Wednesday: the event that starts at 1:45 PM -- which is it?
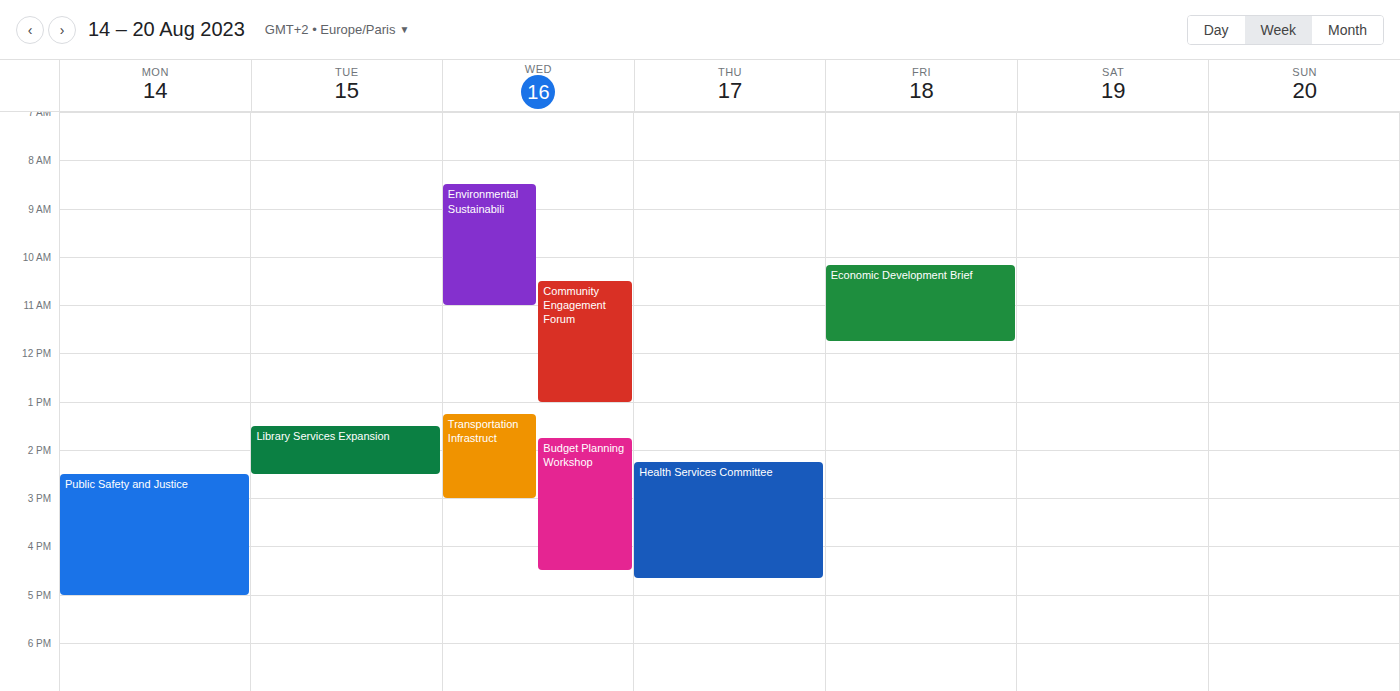
"Budget Planning Workshop"